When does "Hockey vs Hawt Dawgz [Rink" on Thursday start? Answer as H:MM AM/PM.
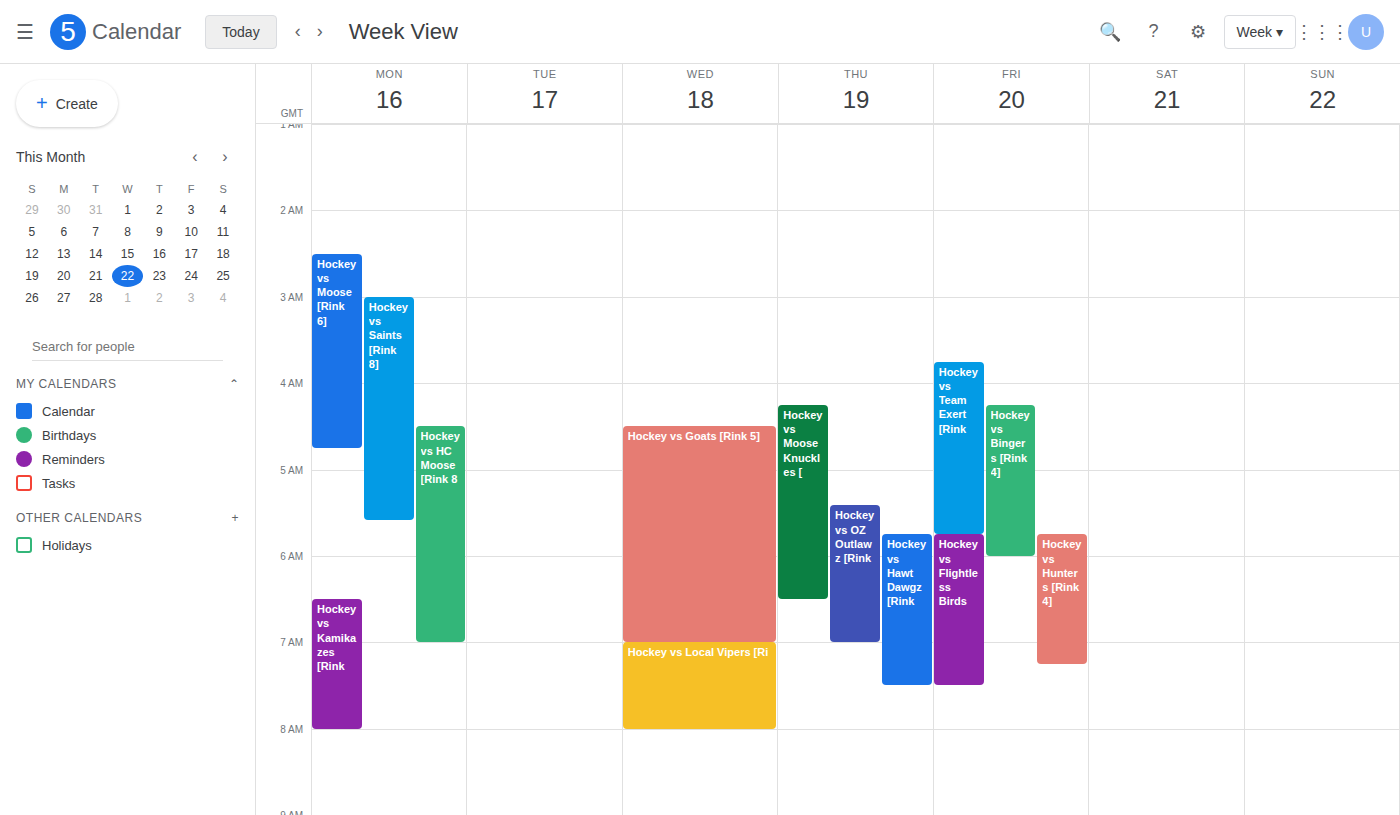
5:45 AM